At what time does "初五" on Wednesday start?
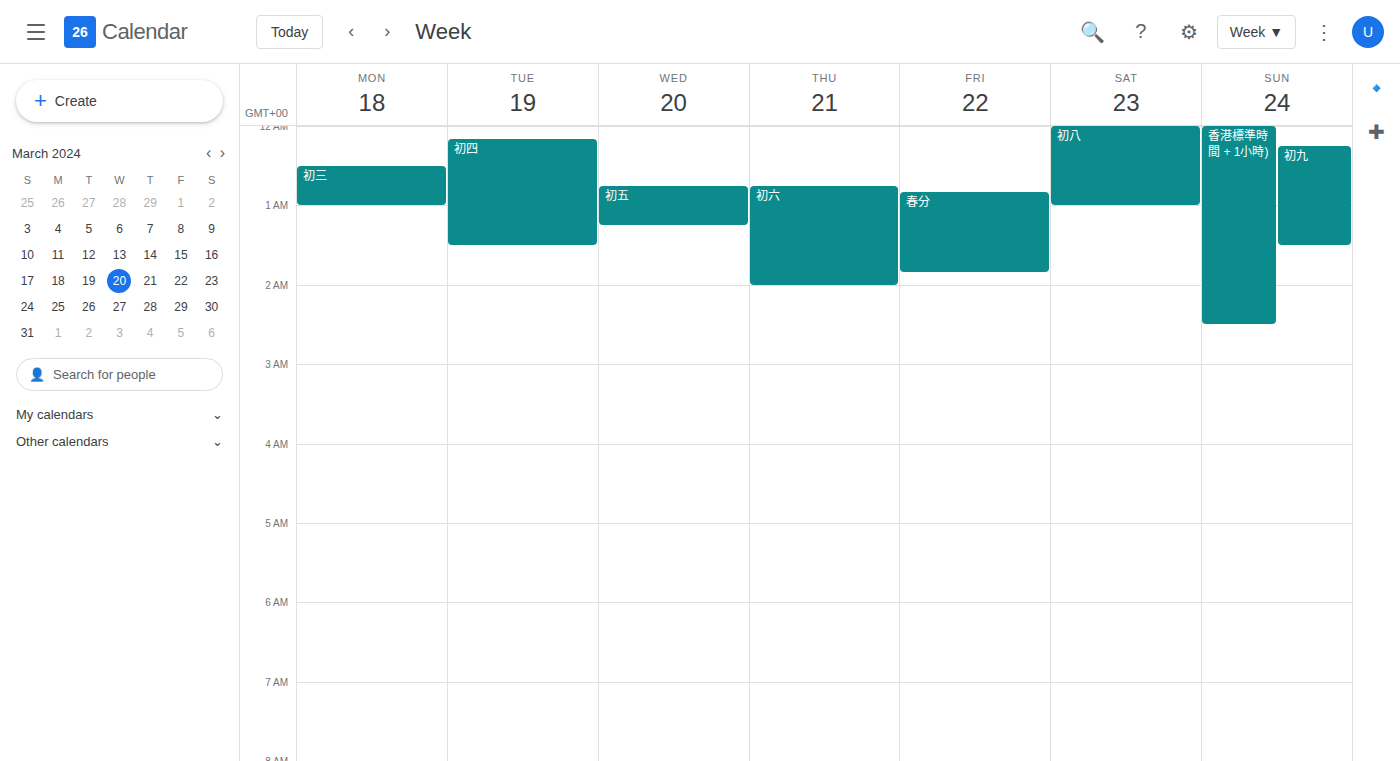
00:45